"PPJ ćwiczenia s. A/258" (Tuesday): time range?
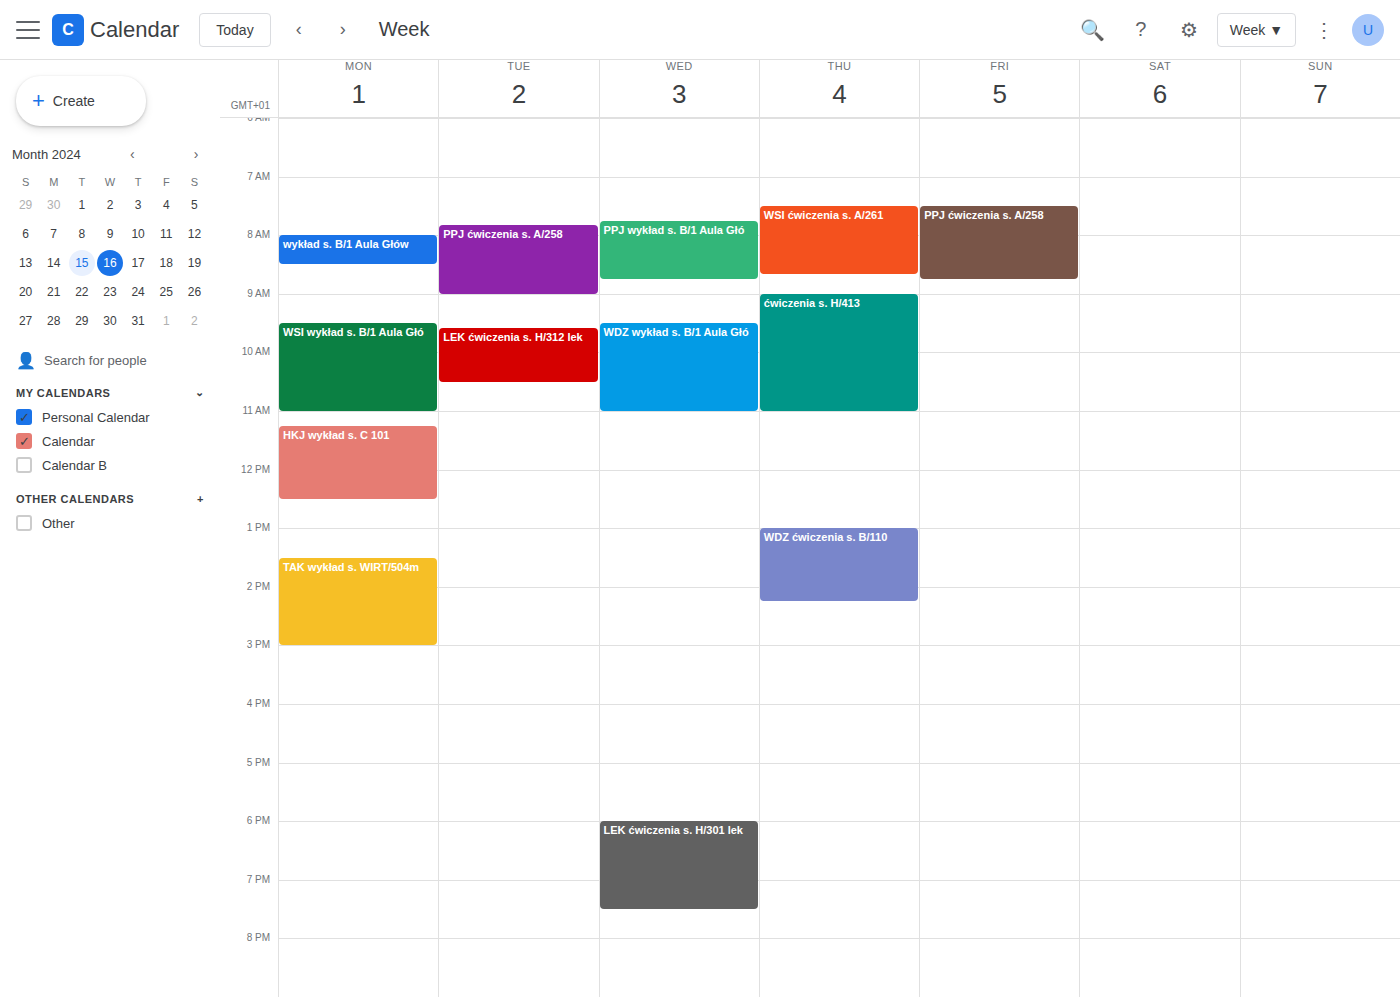
7:50 AM to 9:00 AM